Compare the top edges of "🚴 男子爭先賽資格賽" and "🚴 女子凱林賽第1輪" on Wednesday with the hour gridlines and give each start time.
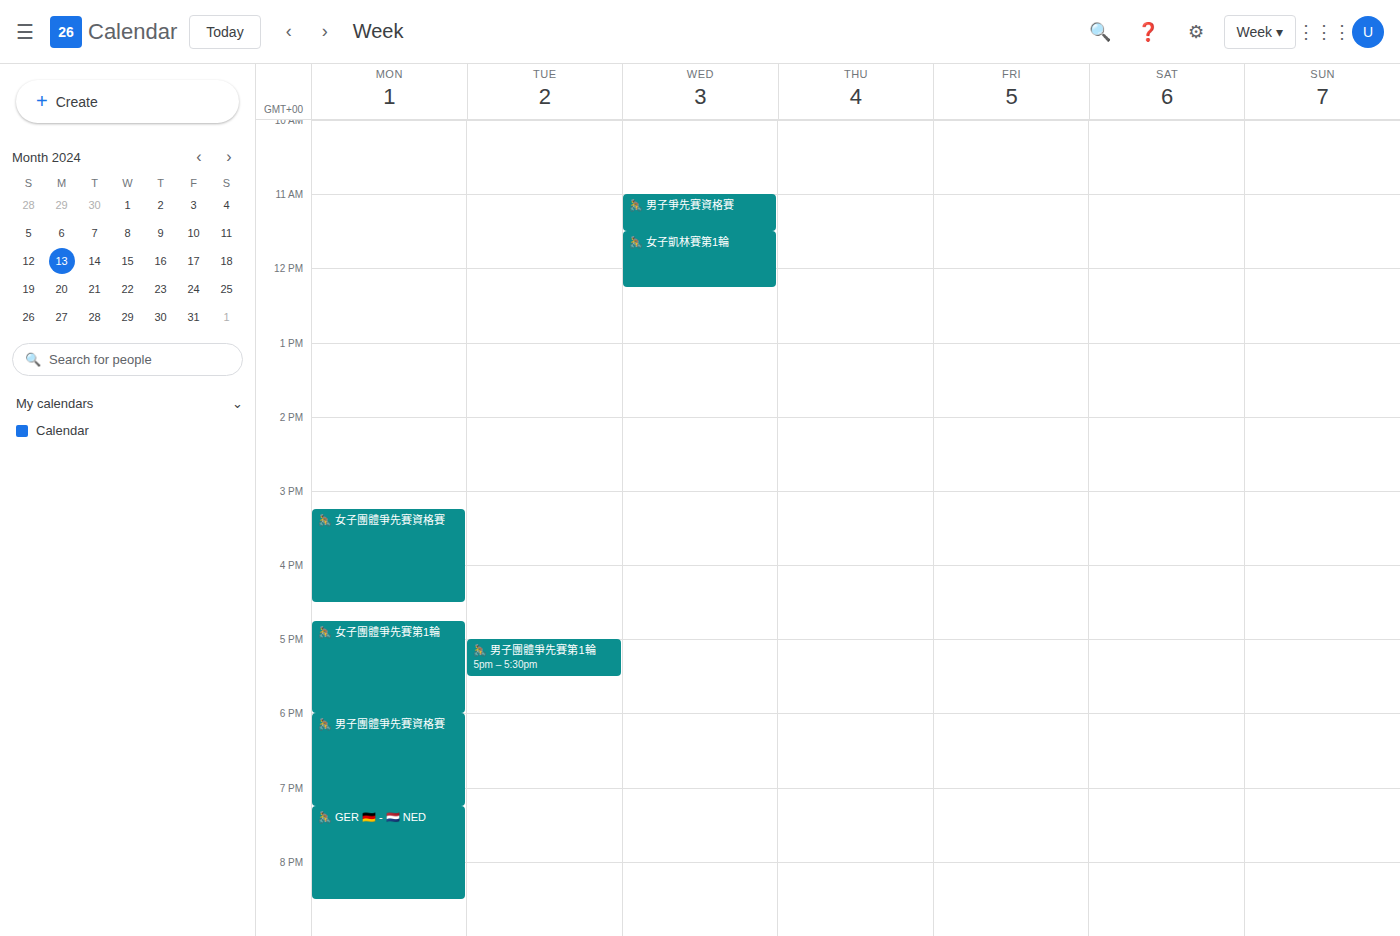
"🚴 男子爭先賽資格賽": 11:00 AM, exactly on the 11 AM line. "🚴 女子凱林賽第1輪": 11:30 AM, halfway between the 11 AM and 12 PM lines.